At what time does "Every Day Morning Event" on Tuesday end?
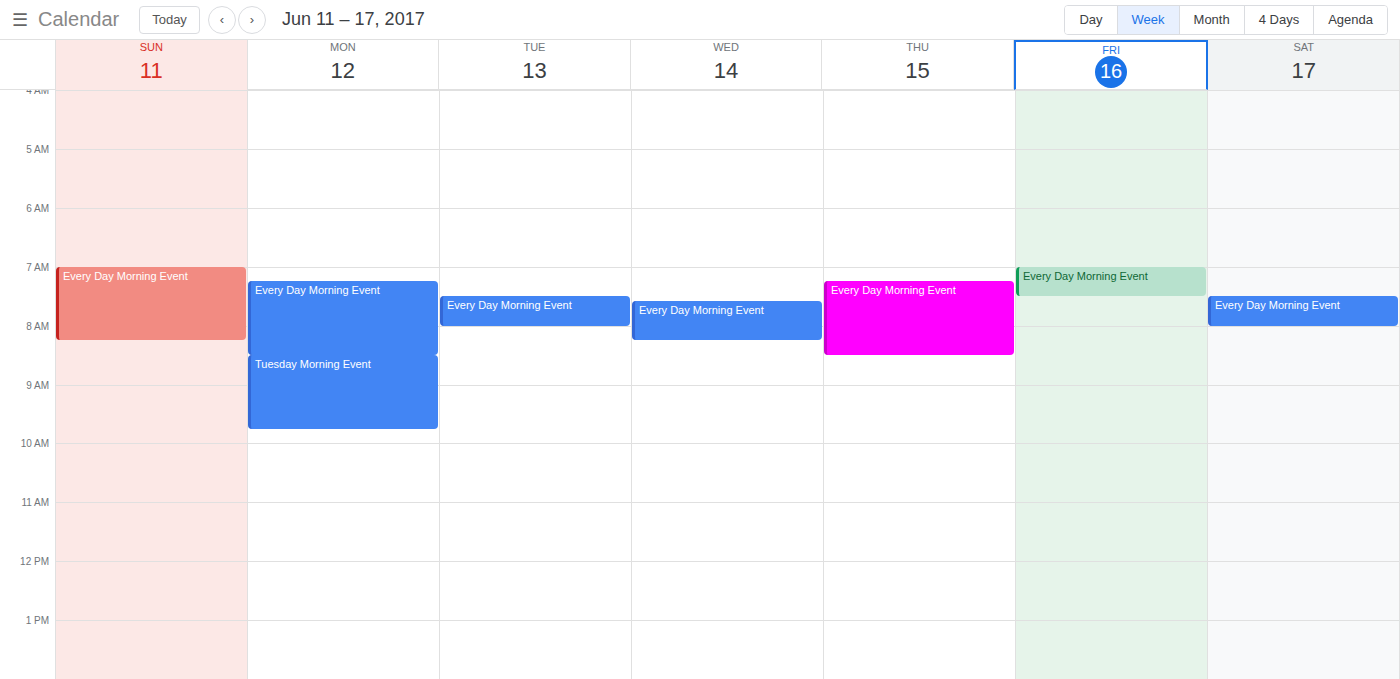
08:00